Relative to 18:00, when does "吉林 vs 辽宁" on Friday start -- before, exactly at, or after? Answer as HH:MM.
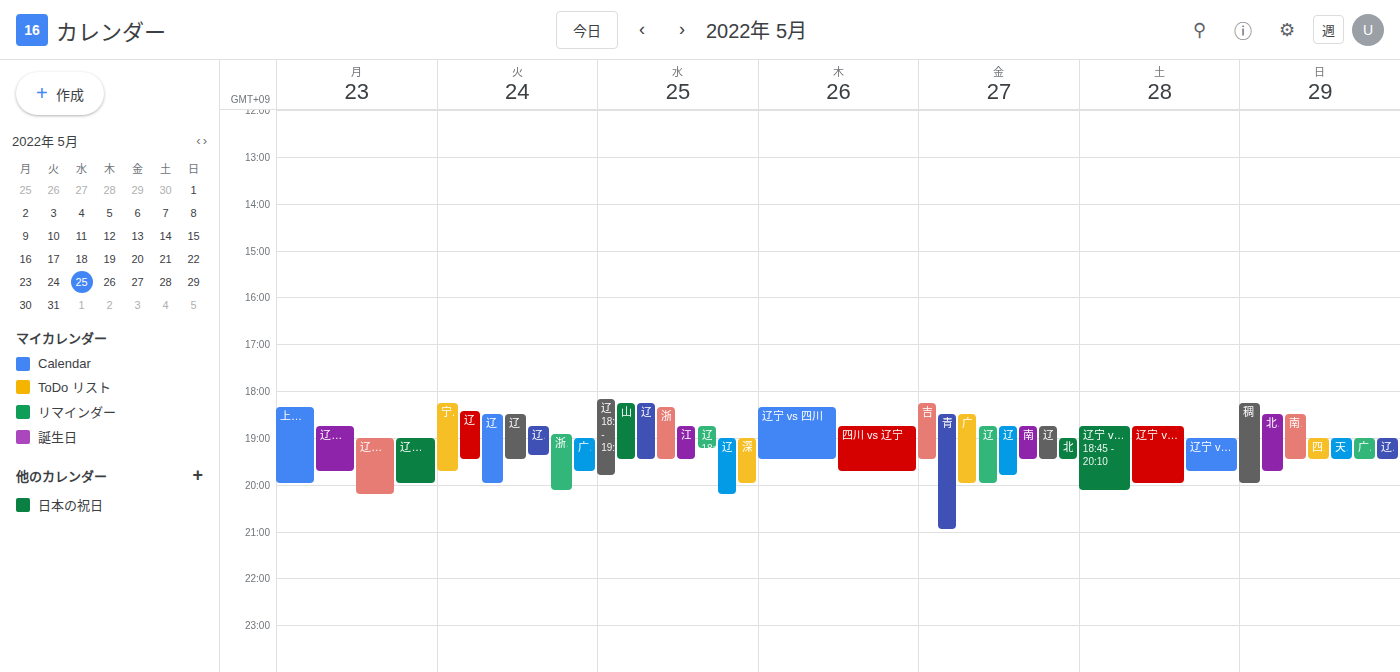
18:15 -- after 18:00, 15 minutes below the 18:00 line.